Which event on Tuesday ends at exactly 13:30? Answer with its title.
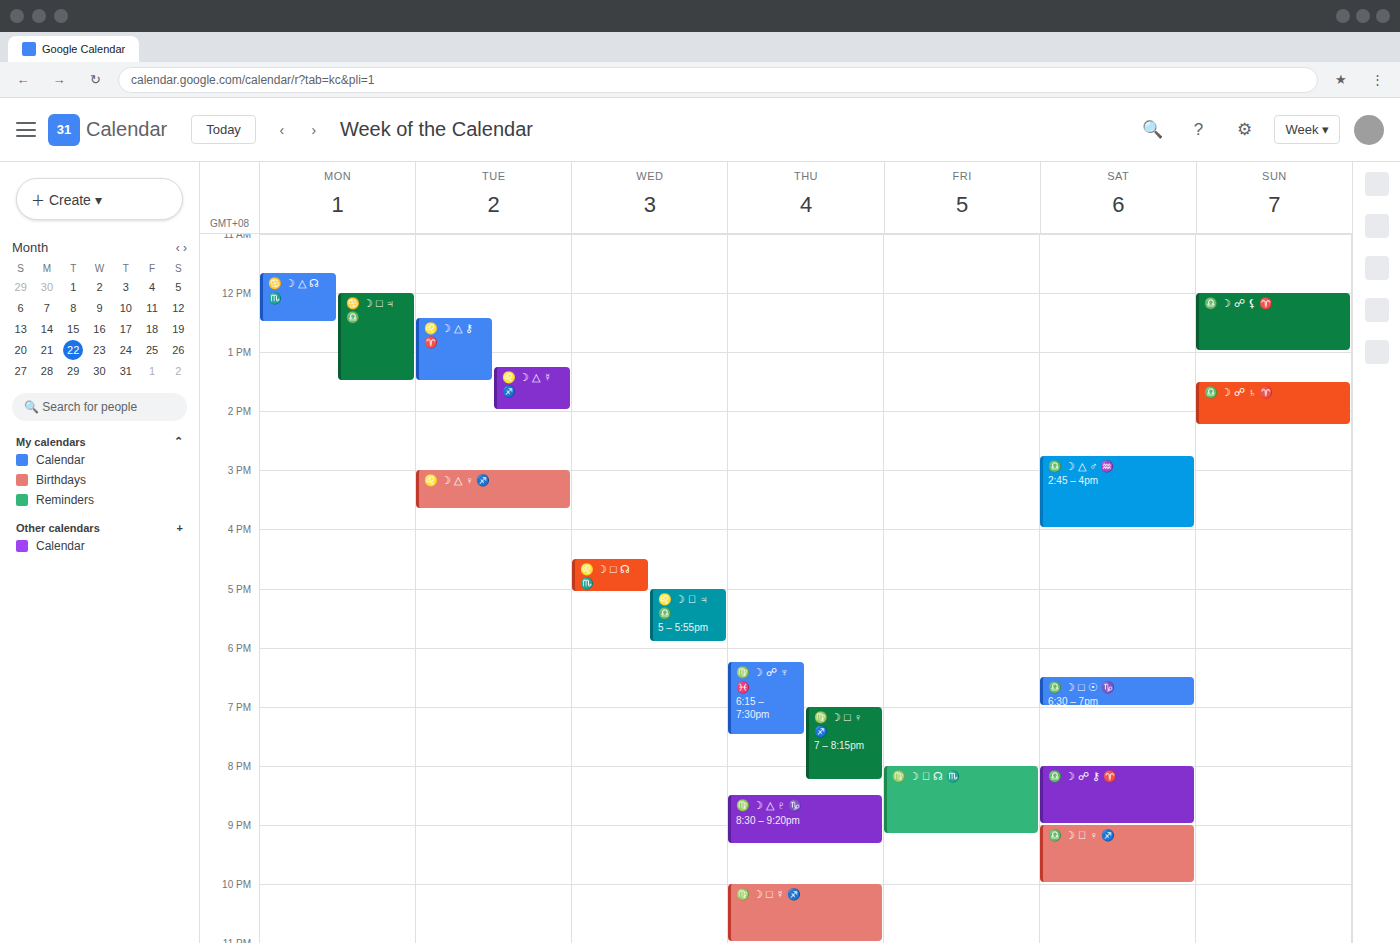
"♌️ ☽ △ ⚷ ♈️"